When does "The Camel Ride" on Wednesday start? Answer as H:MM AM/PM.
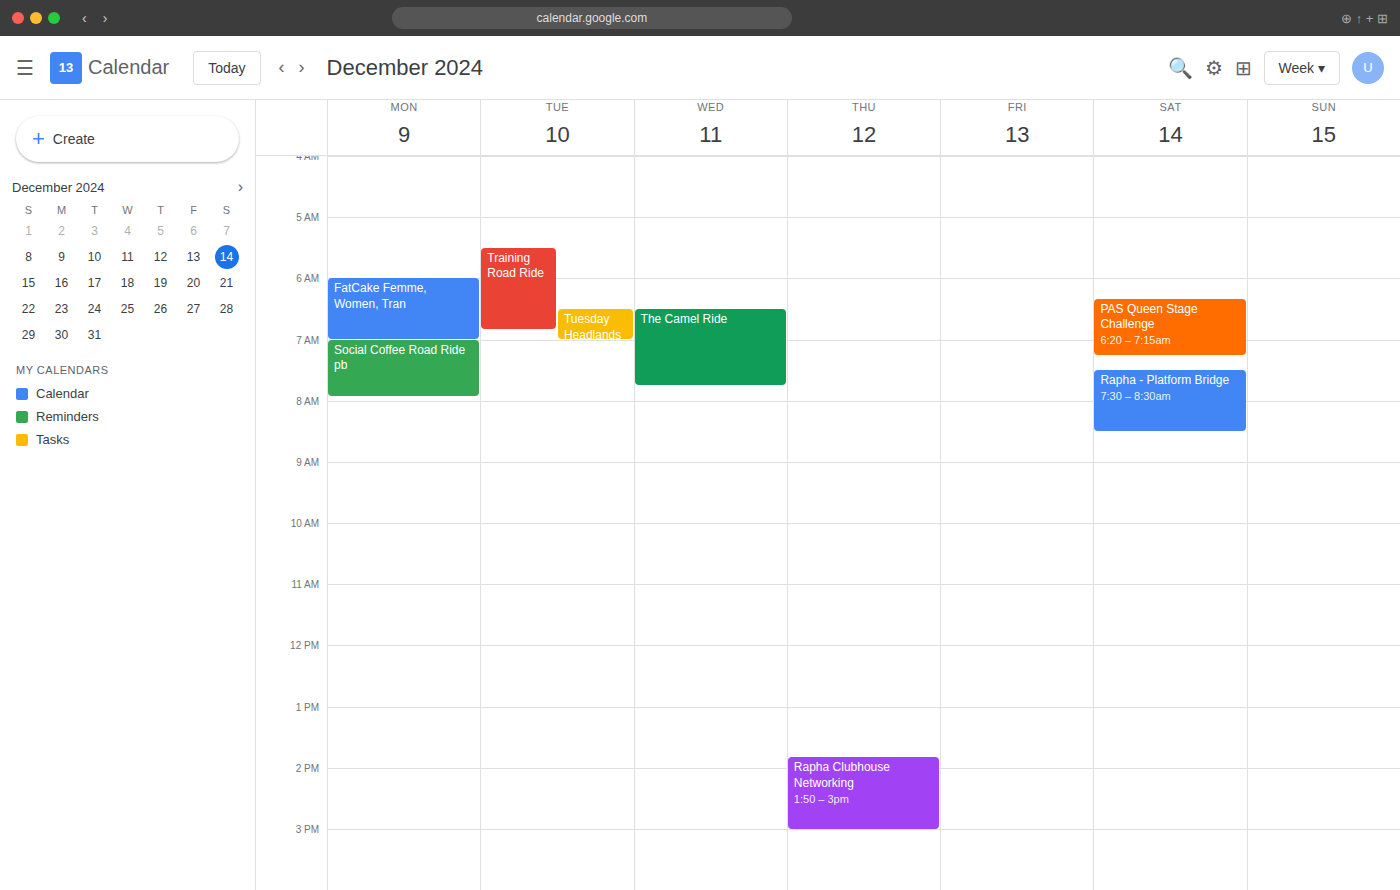
6:30 AM